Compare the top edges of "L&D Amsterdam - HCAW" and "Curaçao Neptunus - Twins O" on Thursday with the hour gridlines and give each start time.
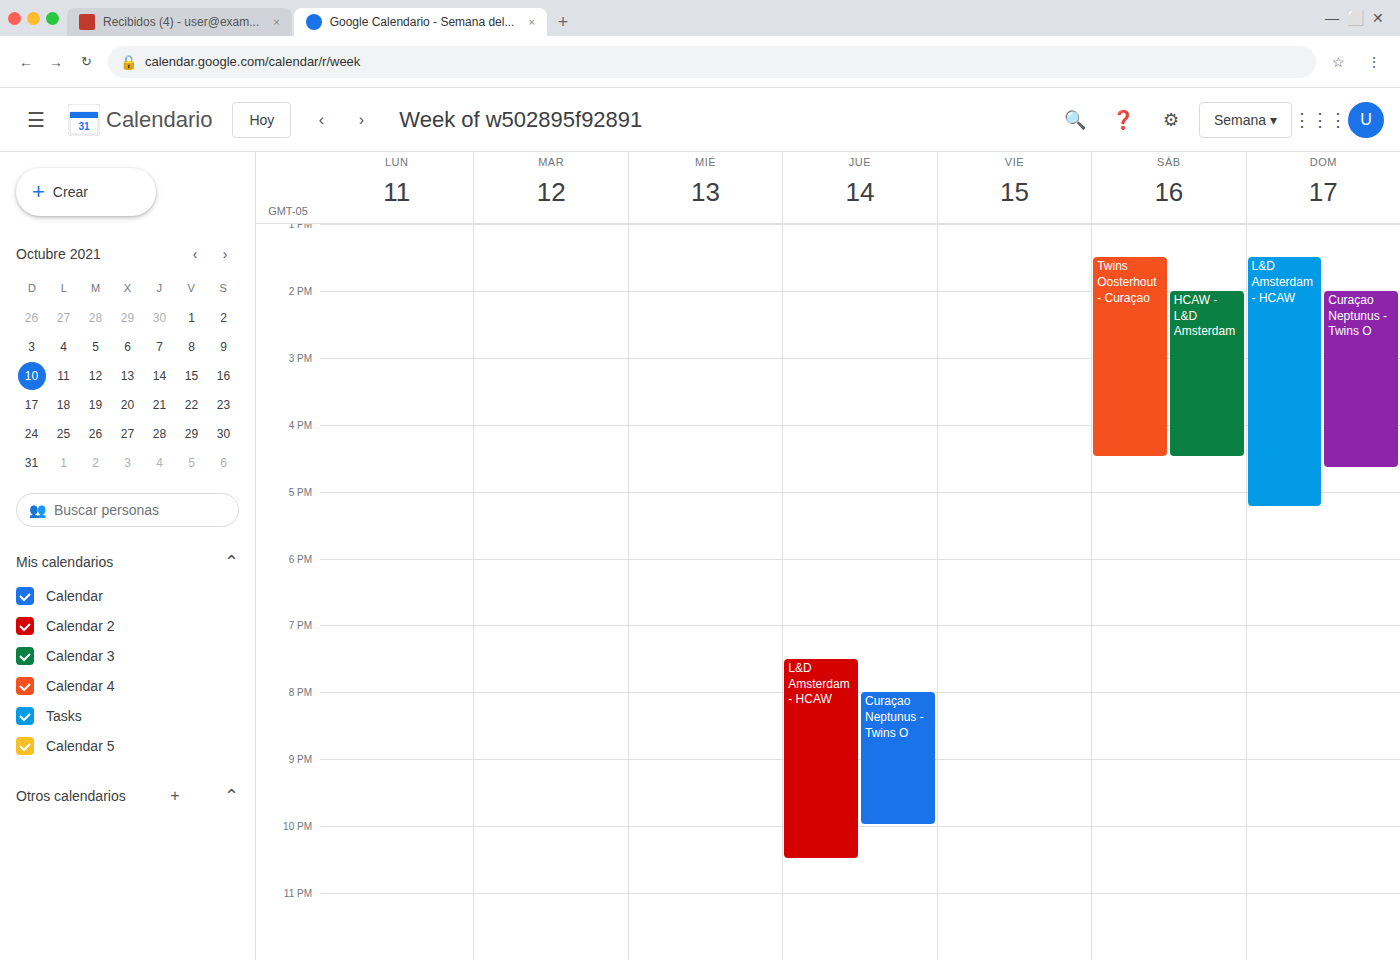
"L&D Amsterdam - HCAW": 7:30 PM, halfway between the 7 PM and 8 PM lines. "Curaçao Neptunus - Twins O": 8:00 PM, exactly on the 8 PM line.